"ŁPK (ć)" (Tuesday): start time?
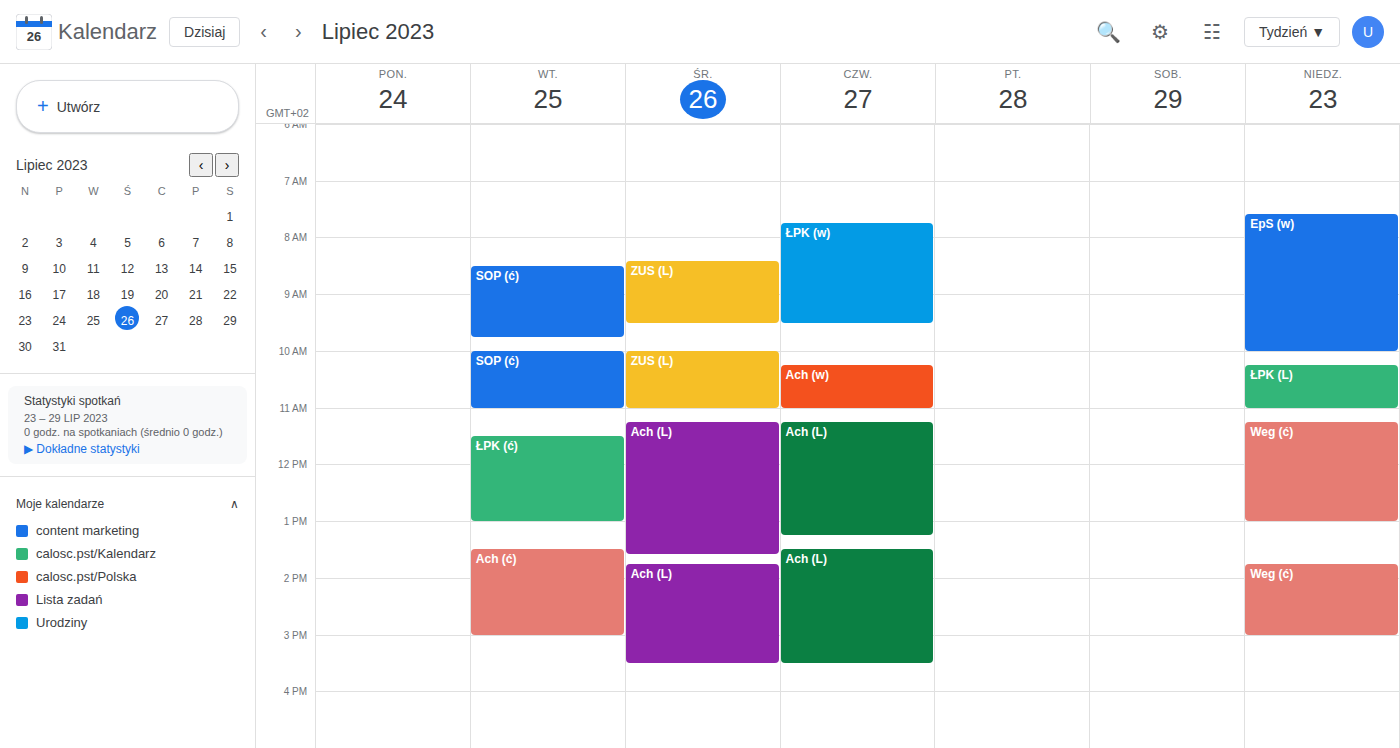
11:30 AM